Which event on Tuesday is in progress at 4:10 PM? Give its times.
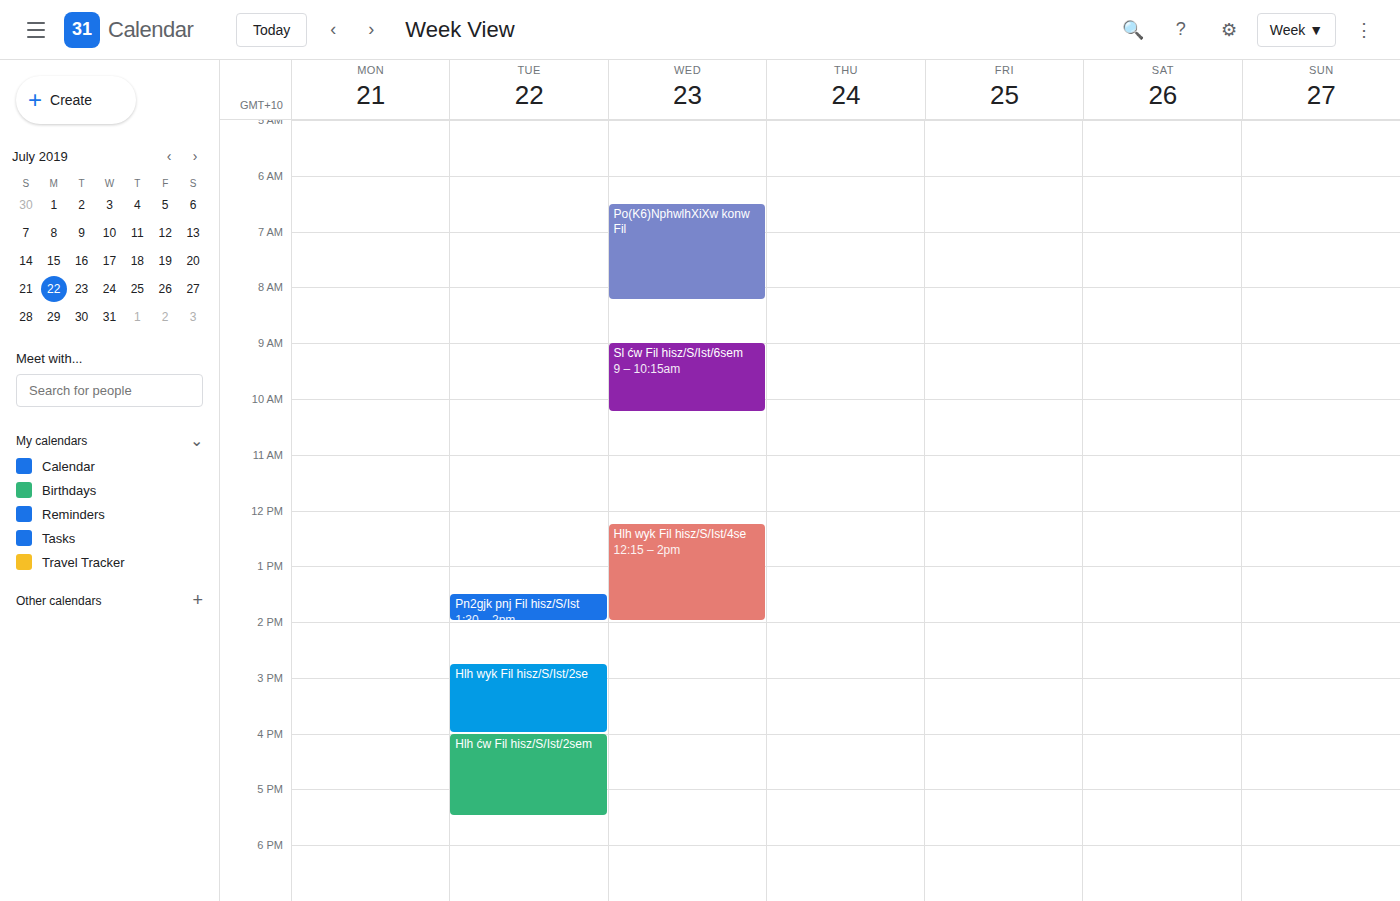
"Hlh ćw Fil hisz/S/Ist/2sem", 4:00 PM to 5:30 PM